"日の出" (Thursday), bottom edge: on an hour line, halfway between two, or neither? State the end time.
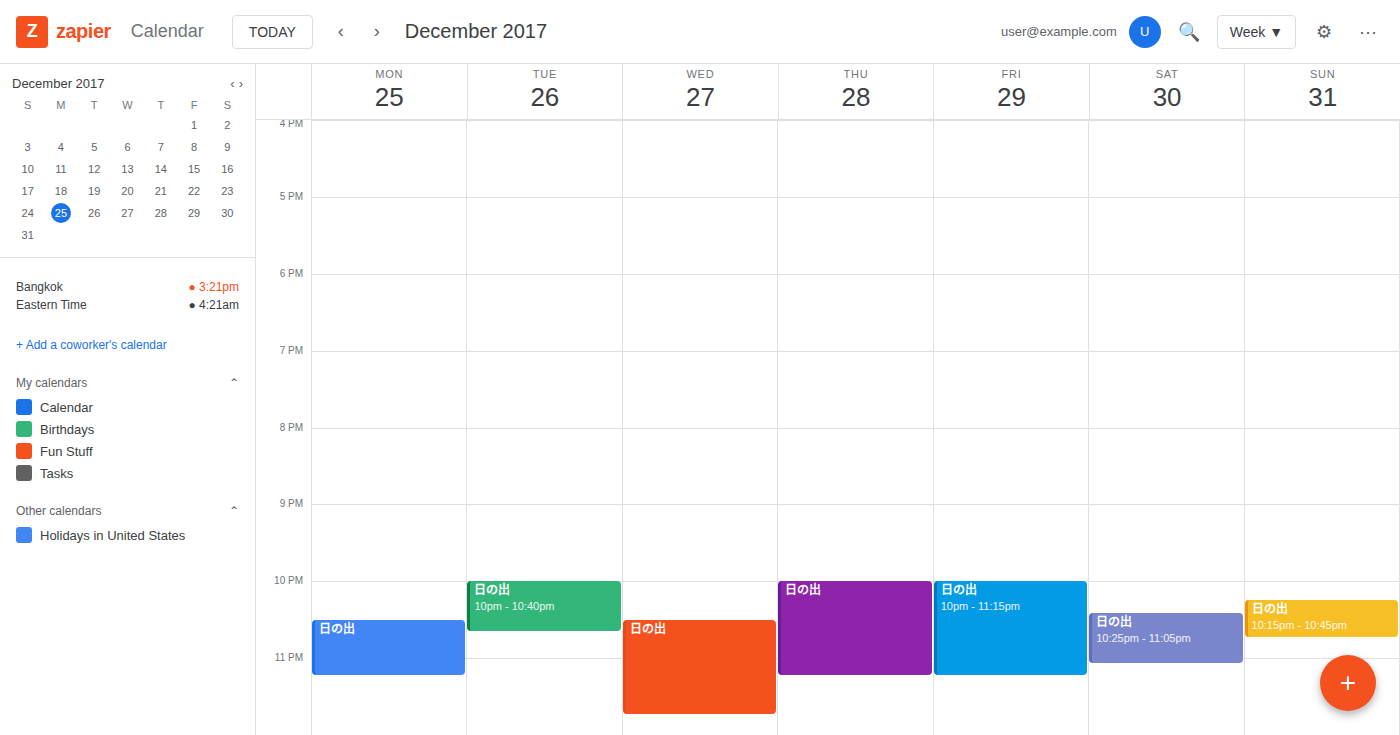
11:15 PM -- neither: a quarter of the way from the 11 PM line to the 12 AM line.